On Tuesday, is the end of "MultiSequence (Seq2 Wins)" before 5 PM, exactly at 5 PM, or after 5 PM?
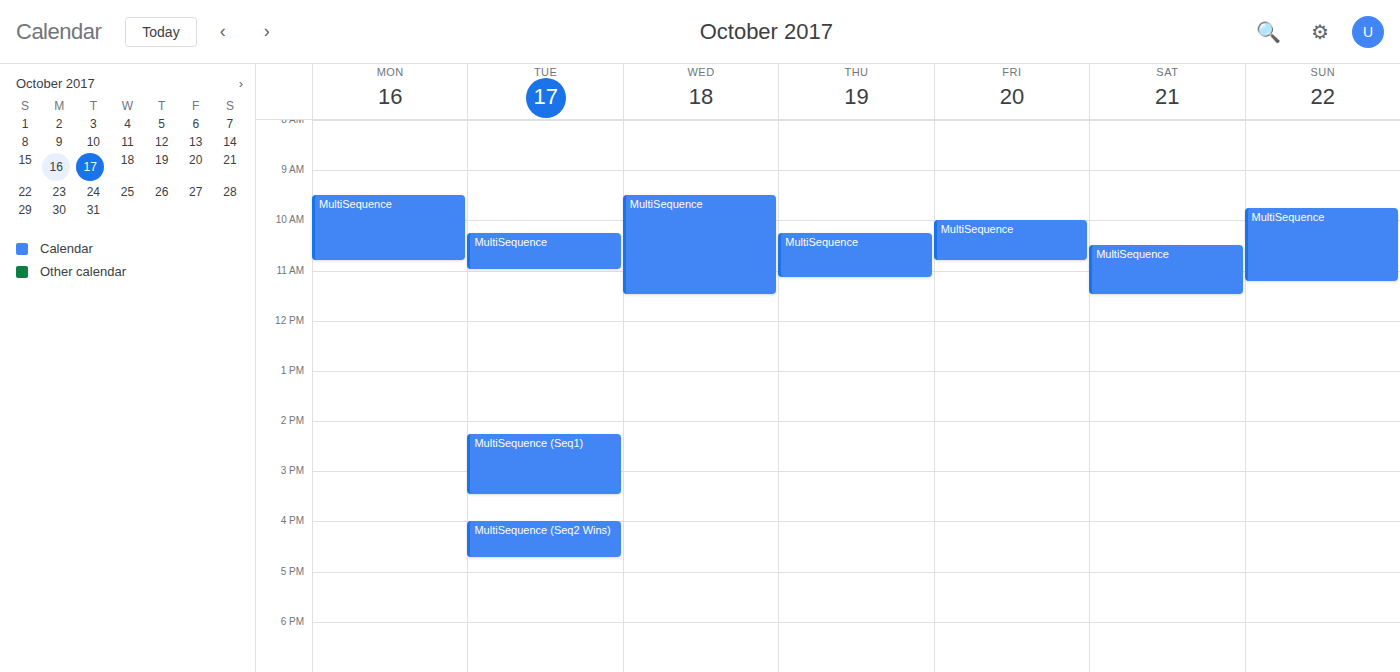
4:45 PM -- before 5 PM, 15 minutes above the 5 PM line.